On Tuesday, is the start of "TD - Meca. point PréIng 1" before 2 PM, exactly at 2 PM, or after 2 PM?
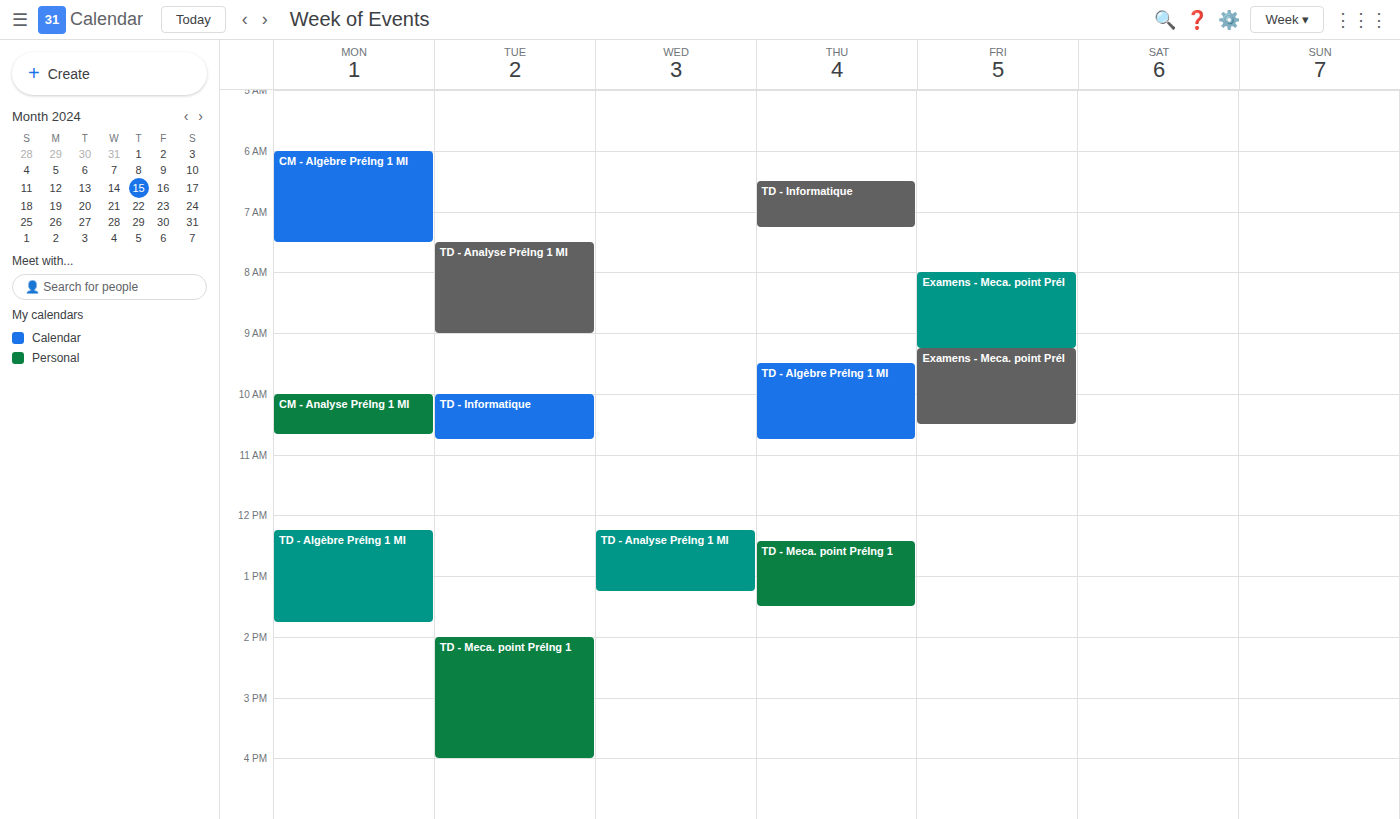
2:00 PM -- exactly at 2 PM, on the 2 PM line.